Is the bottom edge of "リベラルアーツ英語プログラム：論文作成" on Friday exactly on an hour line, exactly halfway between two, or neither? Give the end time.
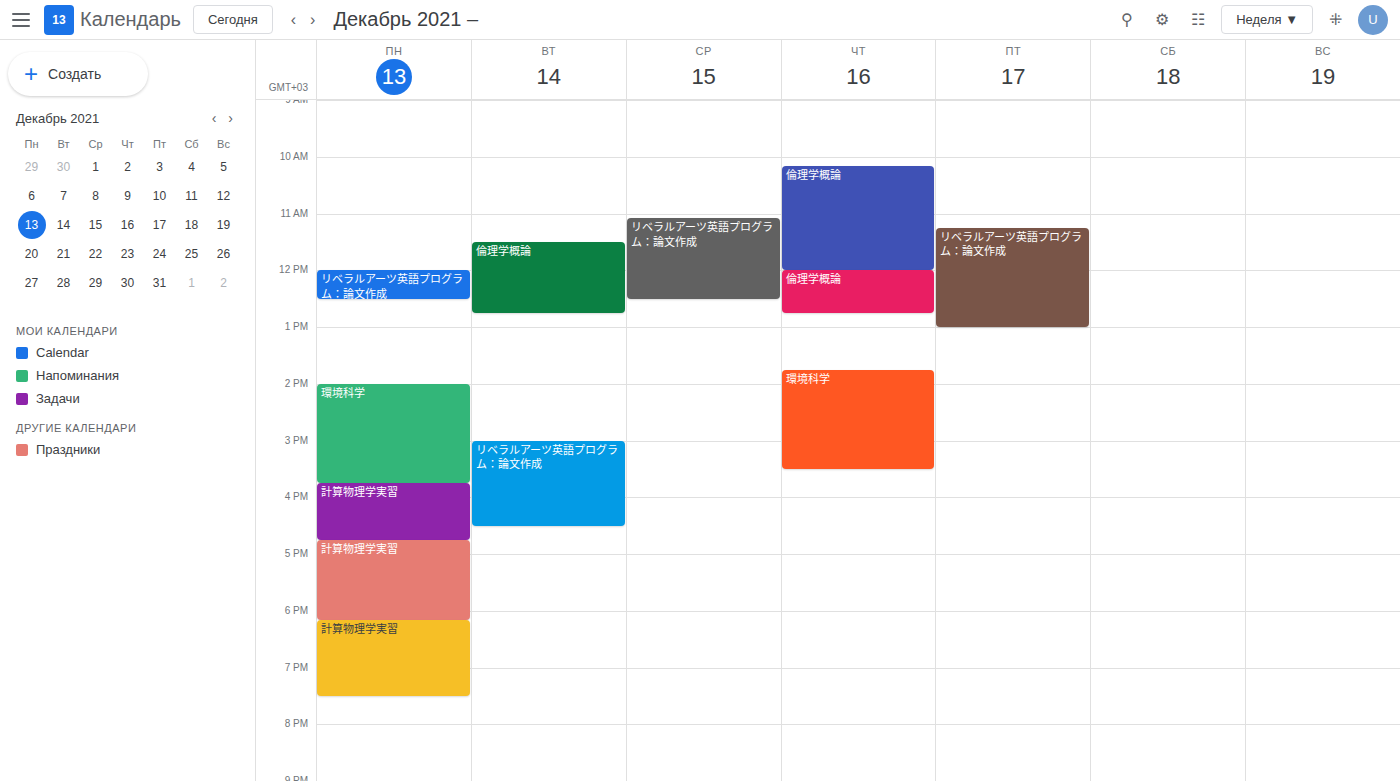
1:00 PM -- exactly on the 1 PM line.